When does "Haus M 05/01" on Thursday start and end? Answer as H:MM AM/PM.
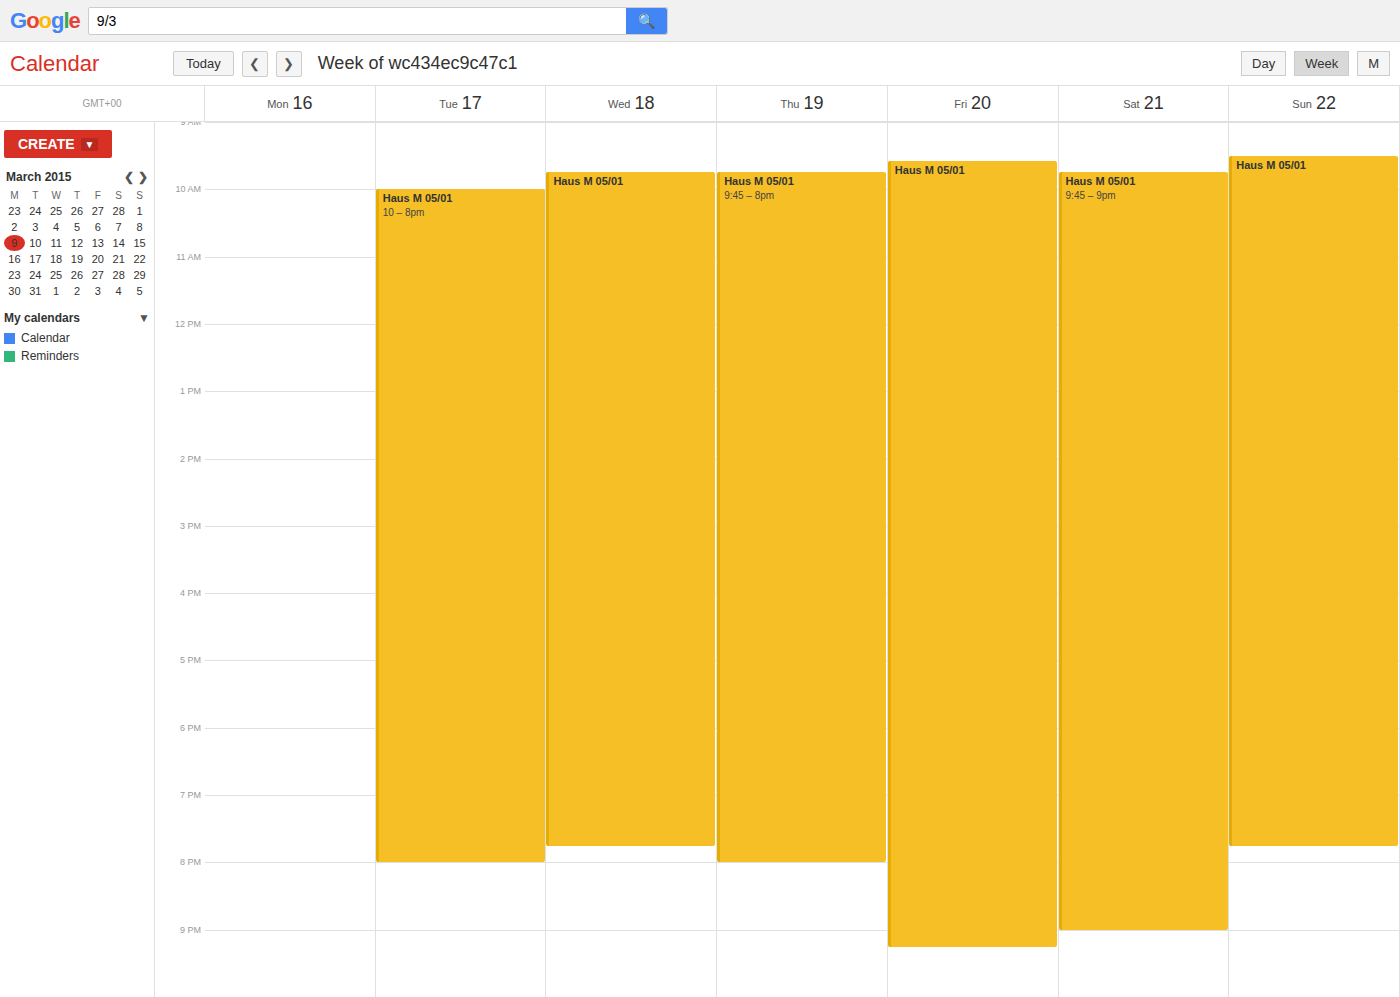
9:45 AM to 8:00 PM